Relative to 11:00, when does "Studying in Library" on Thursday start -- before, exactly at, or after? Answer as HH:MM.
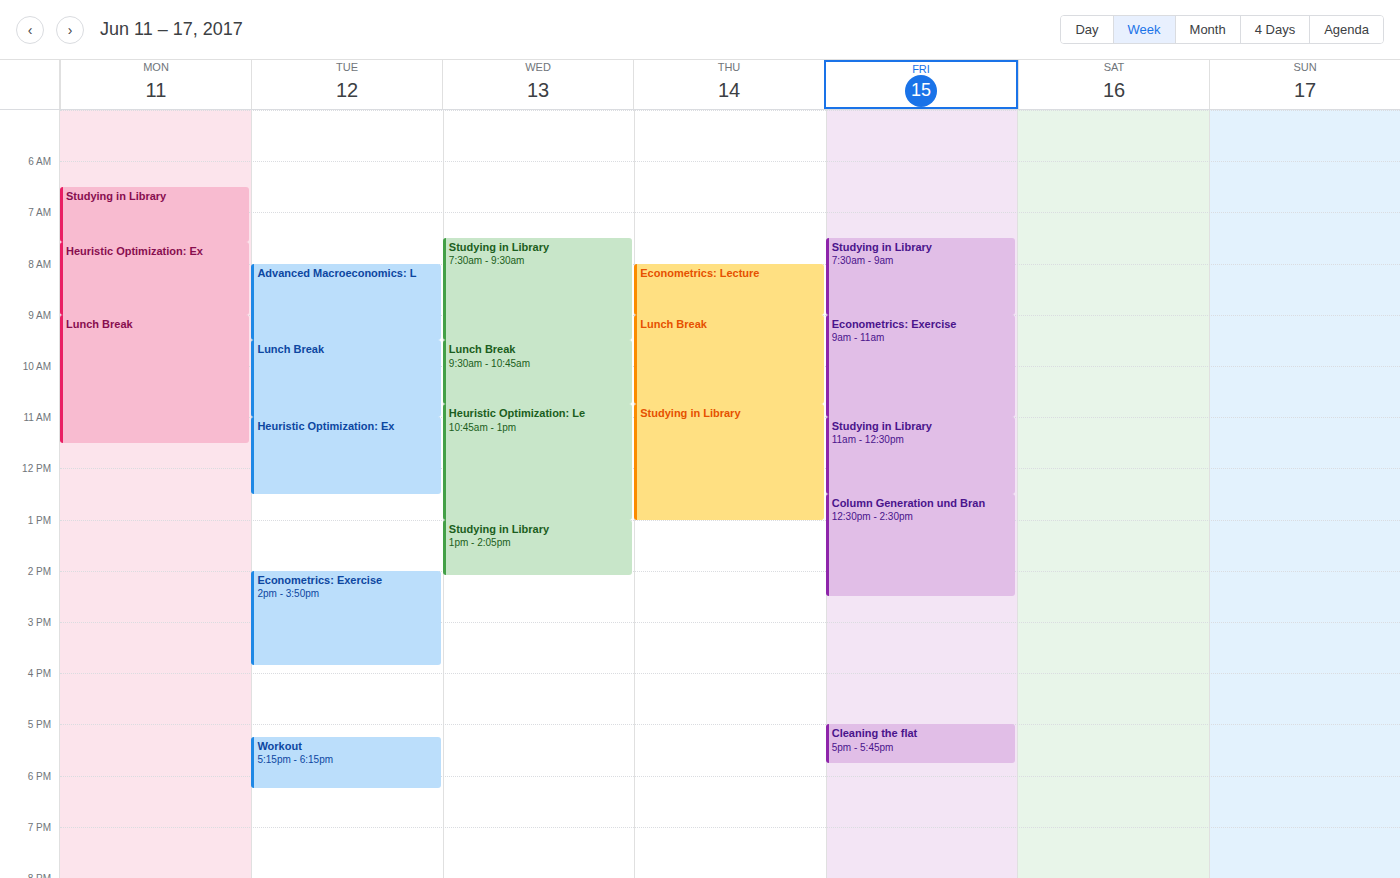
10:45 -- before 11:00, 15 minutes above the 11:00 line.